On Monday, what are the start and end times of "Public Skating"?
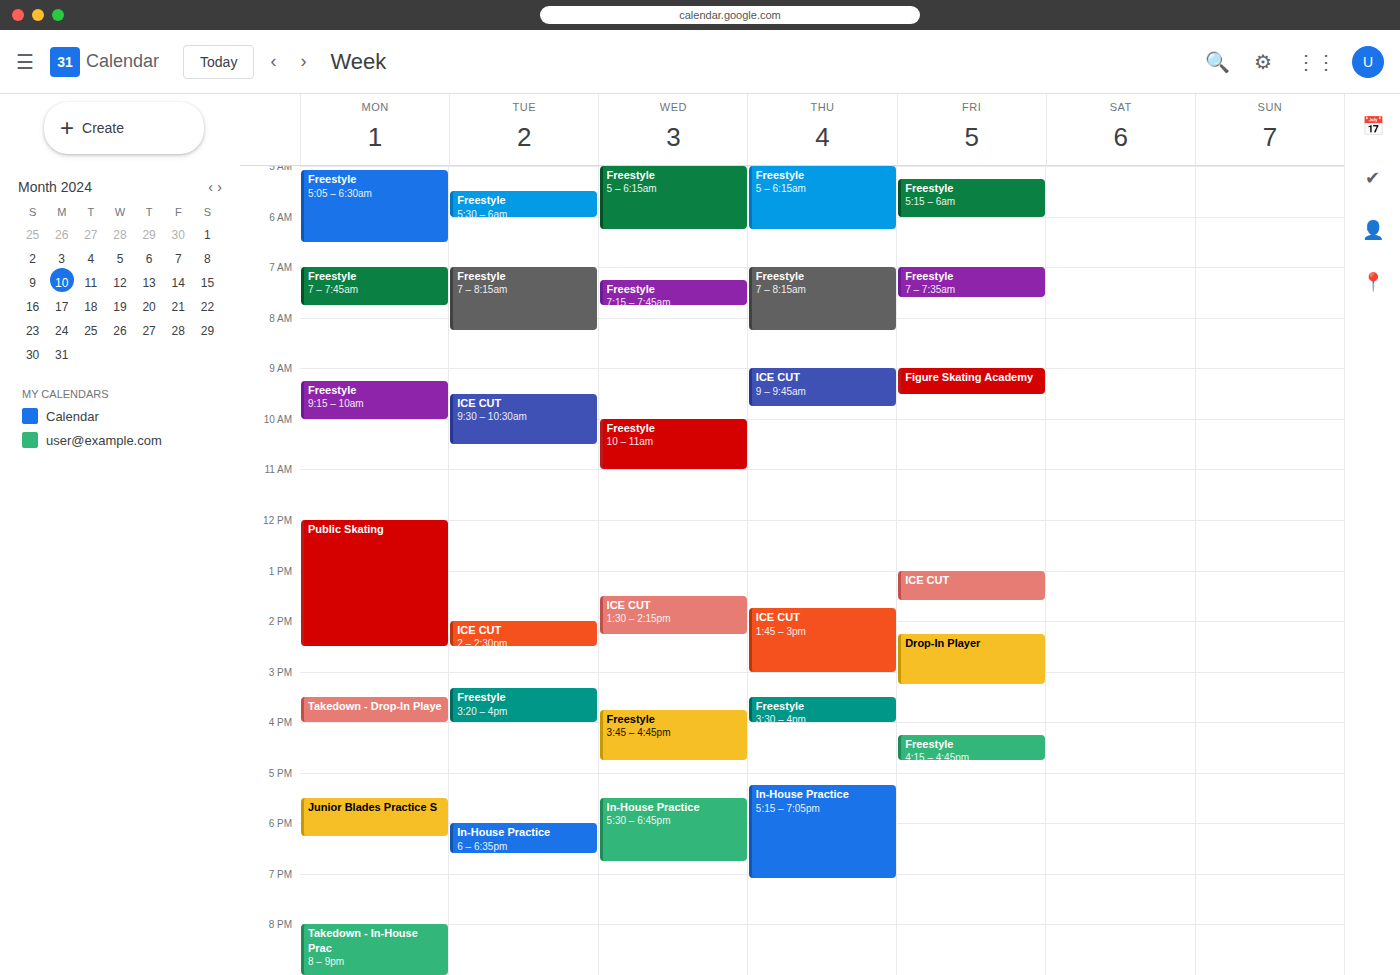
12:00 PM to 2:30 PM